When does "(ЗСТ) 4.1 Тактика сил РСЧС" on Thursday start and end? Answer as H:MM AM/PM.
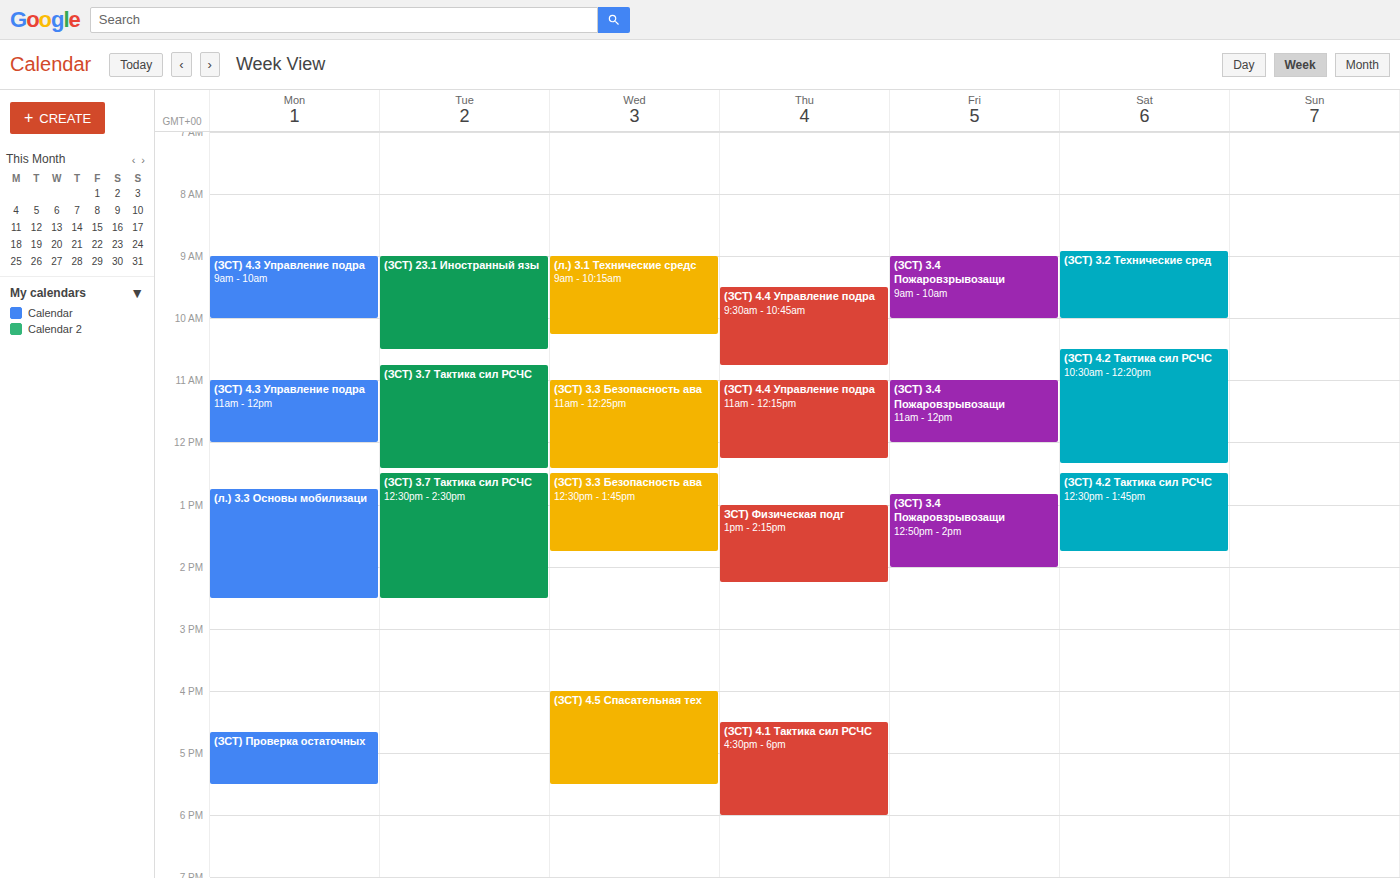
4:30 PM to 6:00 PM